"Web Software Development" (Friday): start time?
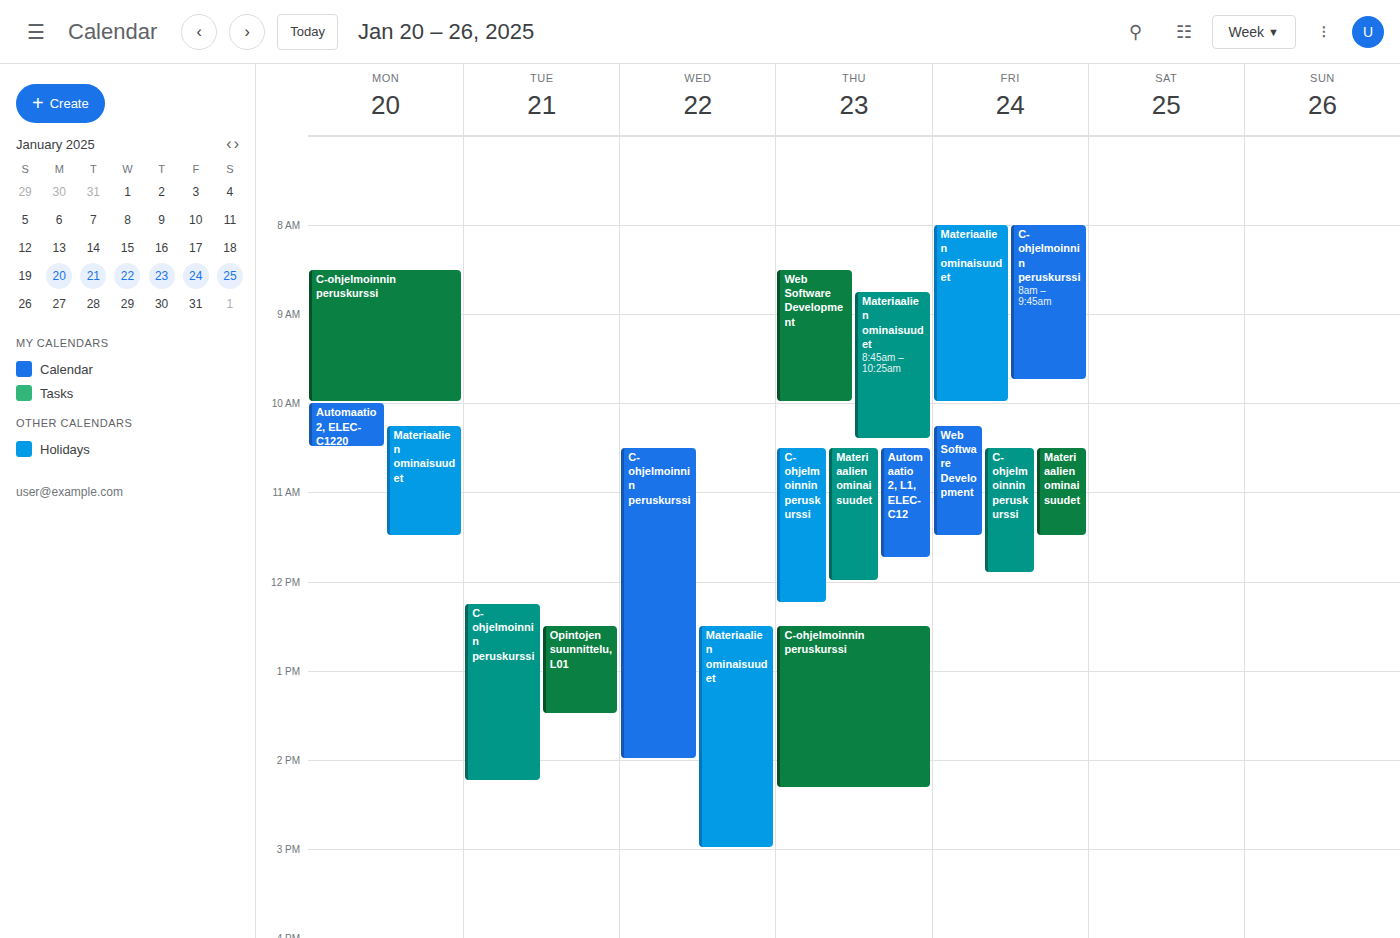
10:15 AM